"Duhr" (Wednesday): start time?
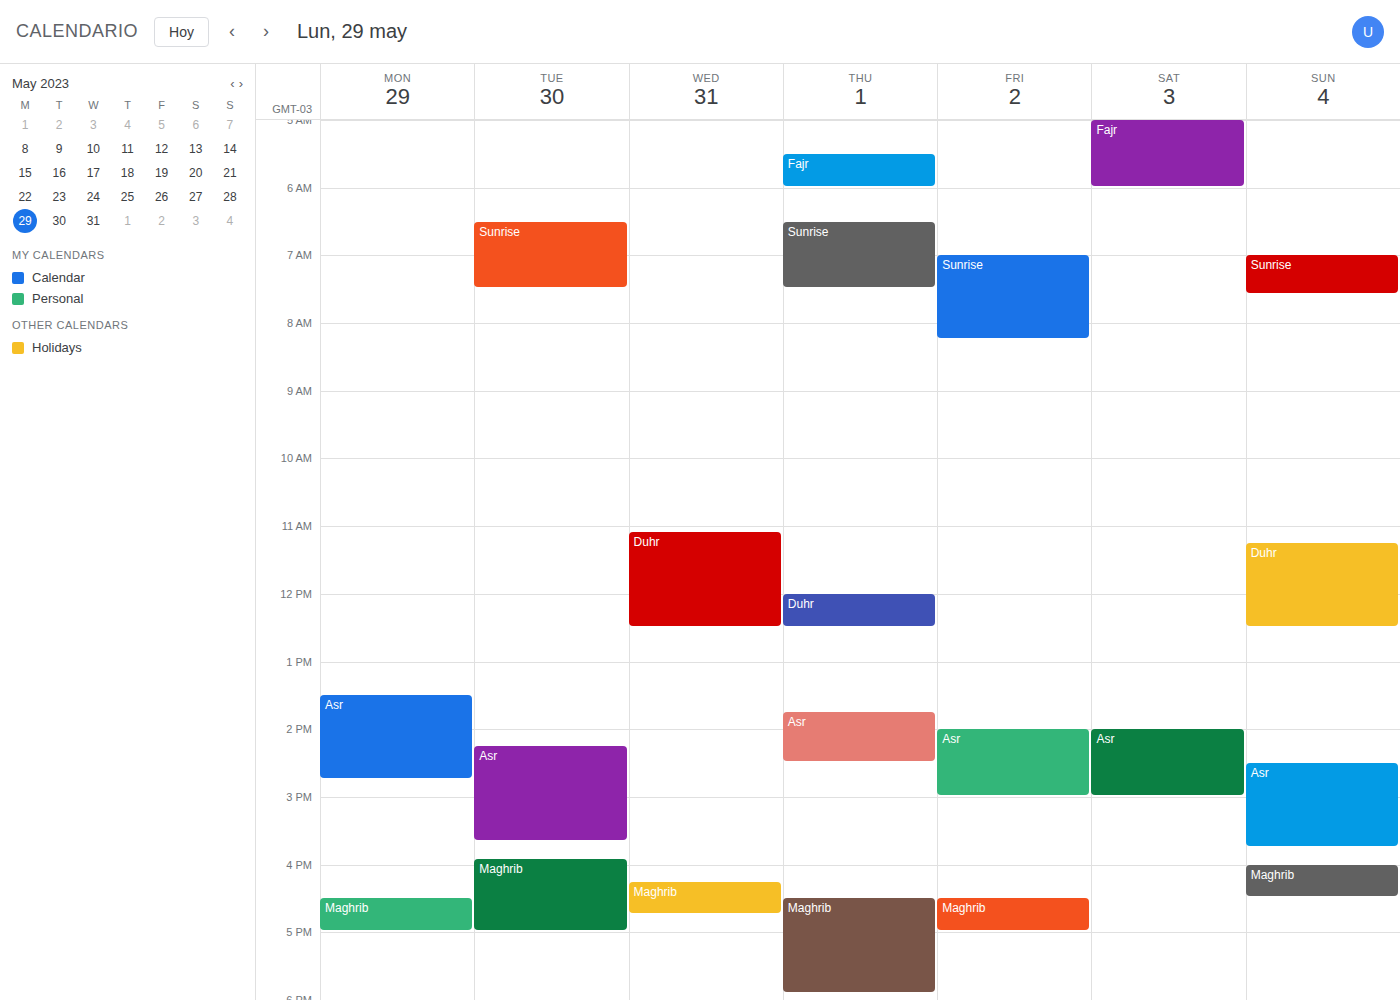
11:05 AM